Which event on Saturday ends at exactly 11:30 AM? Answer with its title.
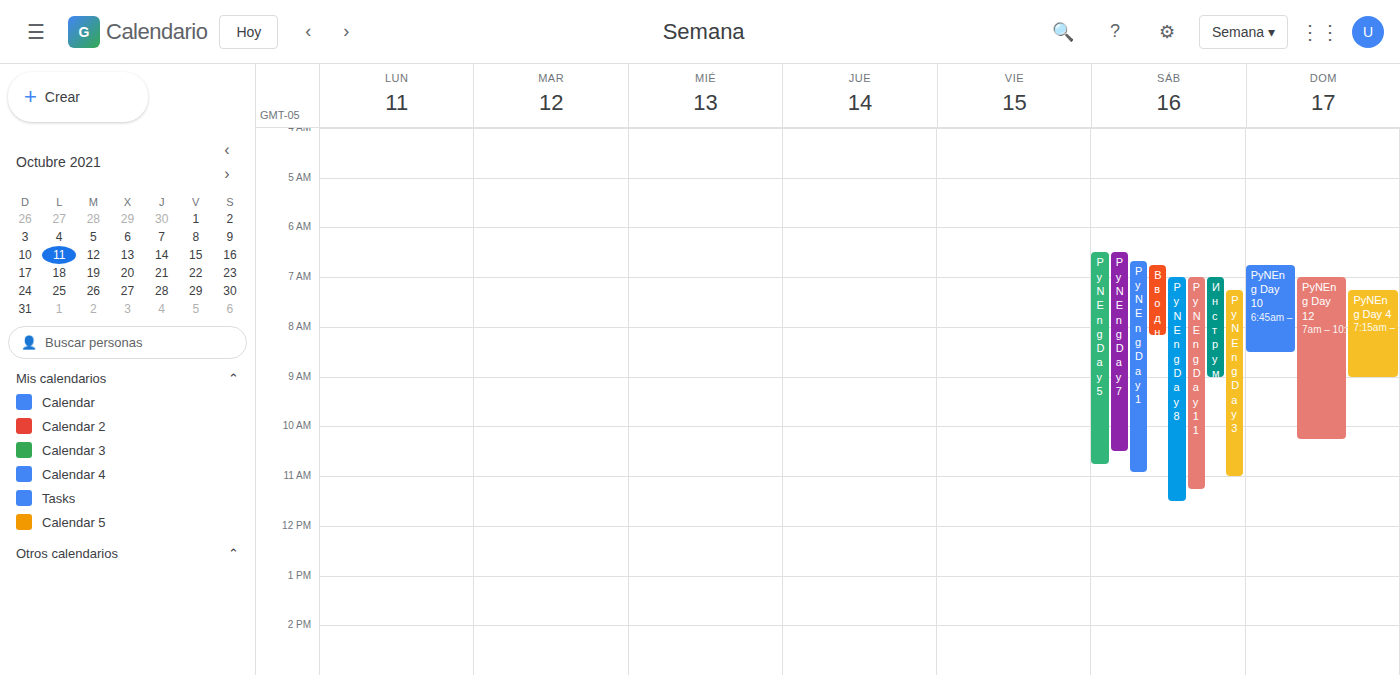
"PyNEng Day 8"